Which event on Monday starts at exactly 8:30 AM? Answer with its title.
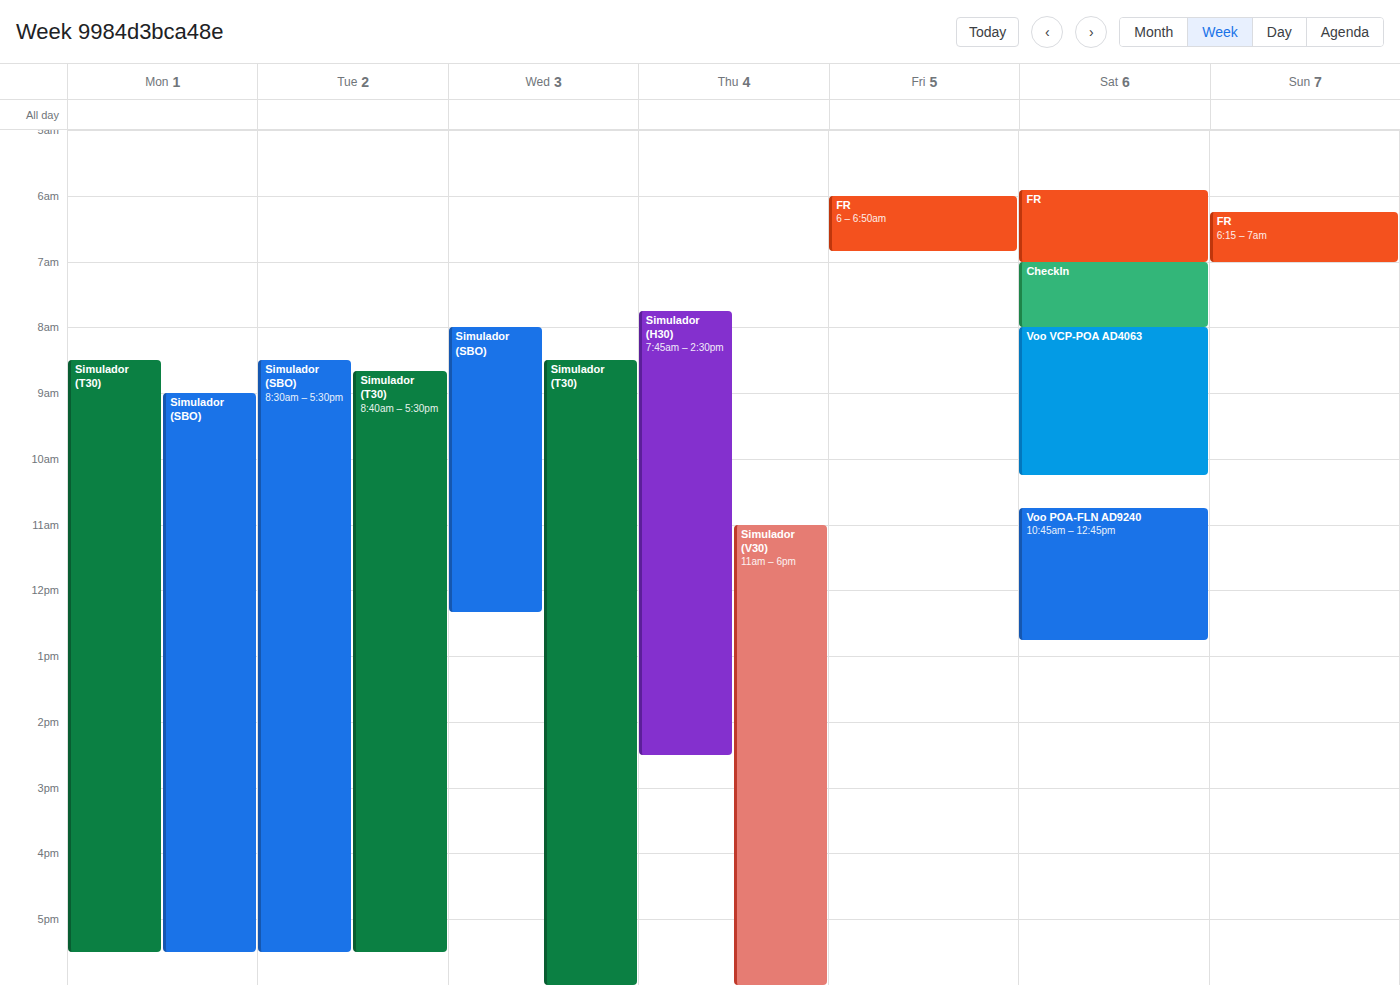
"Simulador (T30)"